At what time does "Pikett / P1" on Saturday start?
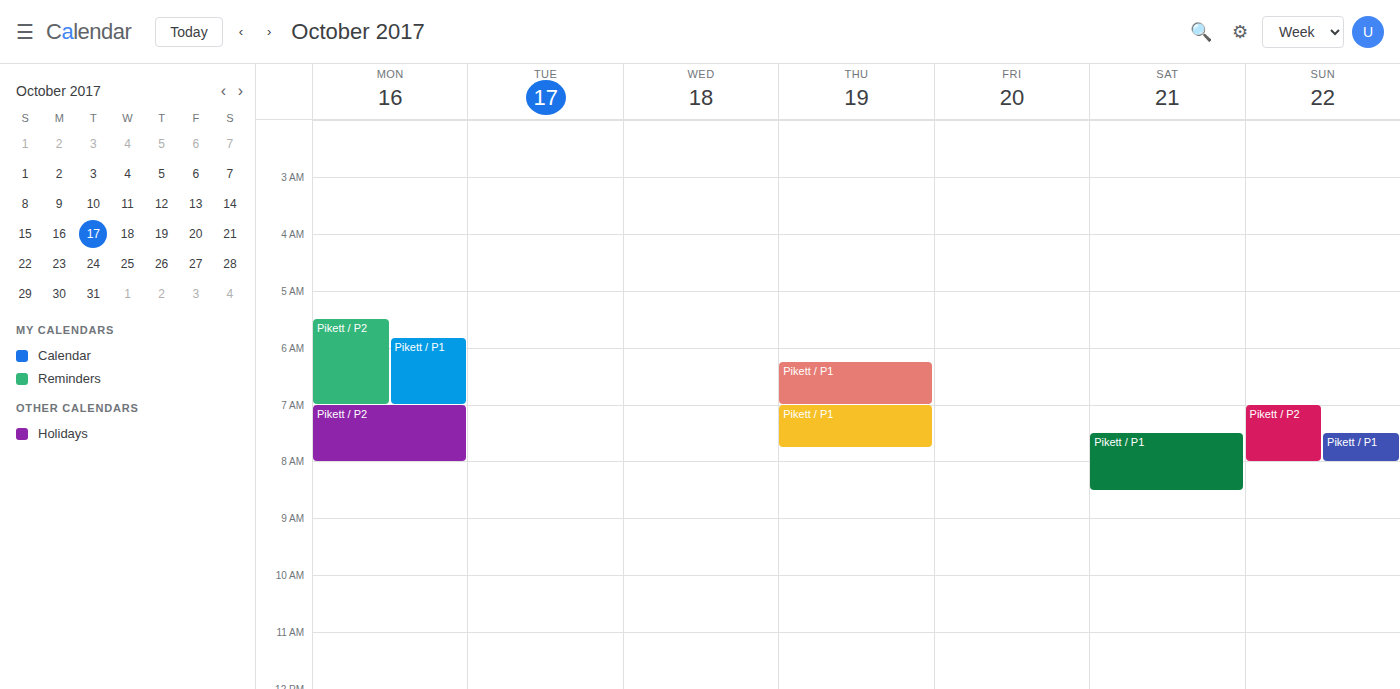
07:30